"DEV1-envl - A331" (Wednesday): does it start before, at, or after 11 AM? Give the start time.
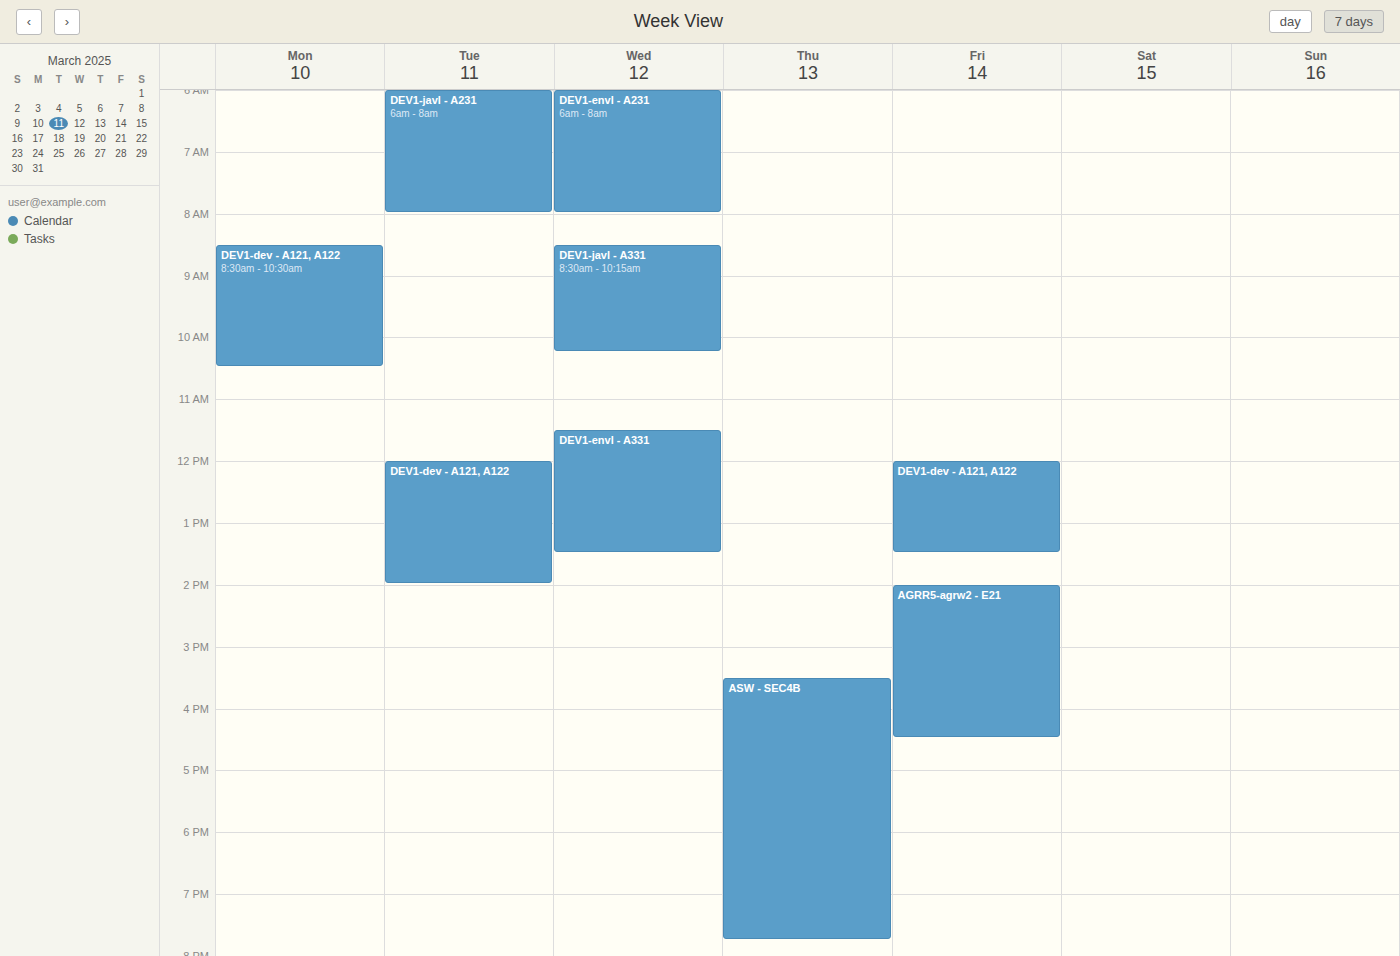
11:30 AM -- after 11 AM, 30 minutes below the 11 AM line.